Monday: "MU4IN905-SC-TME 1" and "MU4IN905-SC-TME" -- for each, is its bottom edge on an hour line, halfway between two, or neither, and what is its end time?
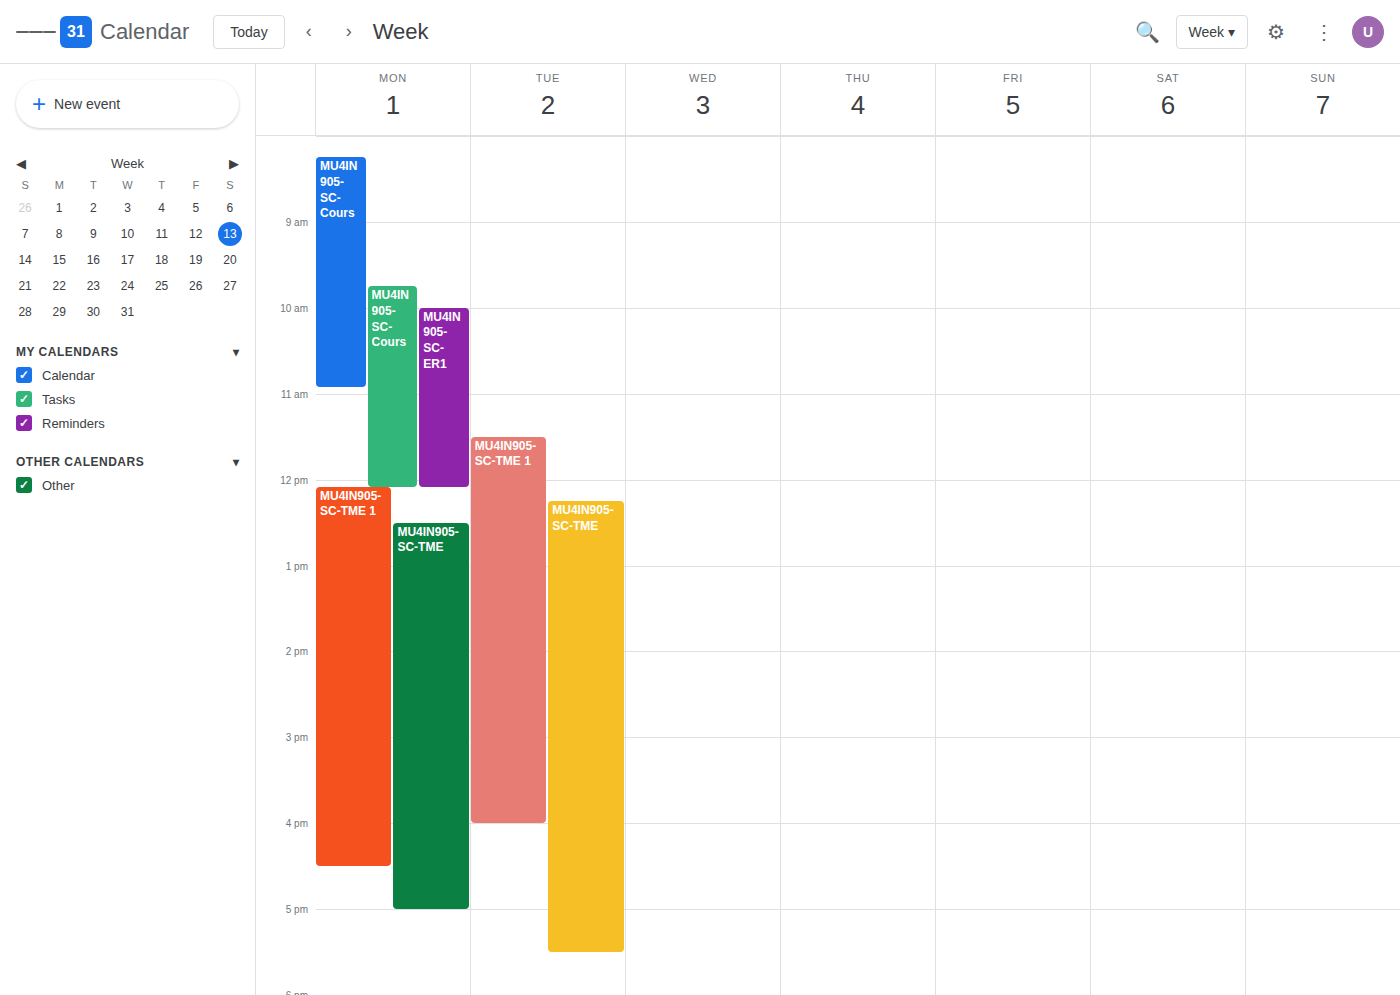
"MU4IN905-SC-TME 1": 4:30 PM, halfway between the 4 PM and 5 PM lines. "MU4IN905-SC-TME": 5:00 PM, exactly on the 5 PM line.